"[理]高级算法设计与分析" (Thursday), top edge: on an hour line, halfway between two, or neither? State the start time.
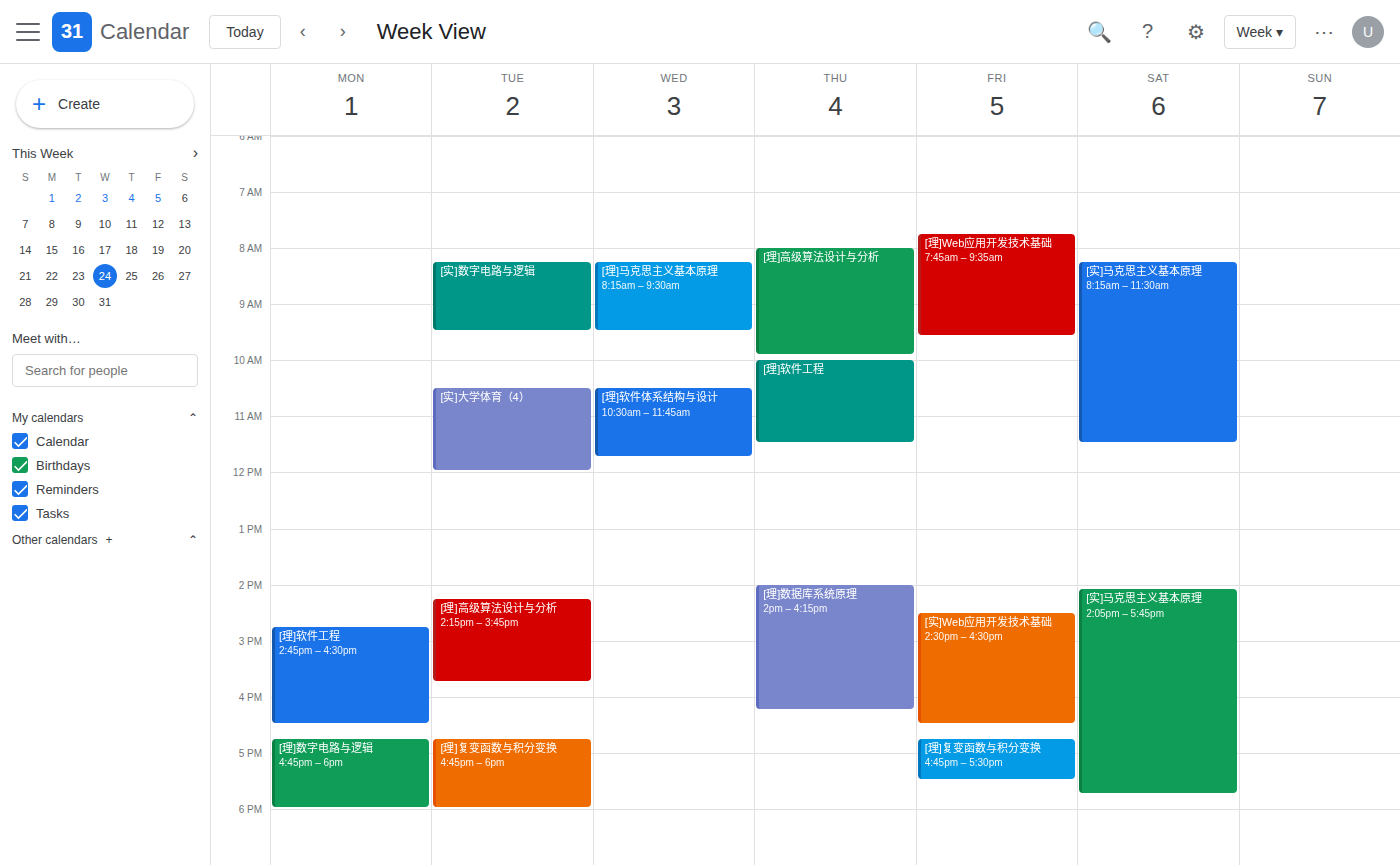
8:00 AM -- exactly on the 8 AM line.